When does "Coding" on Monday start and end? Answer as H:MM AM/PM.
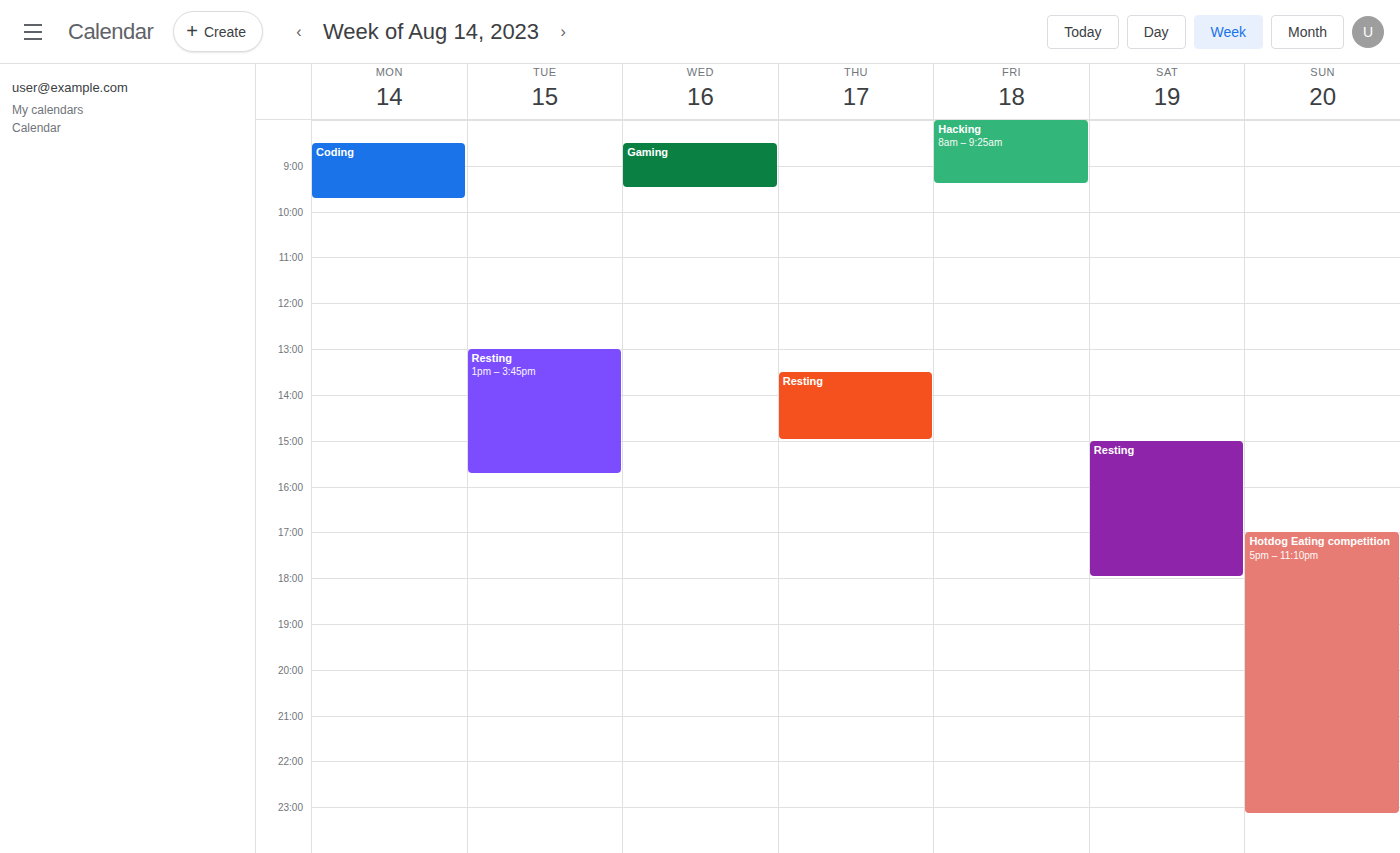
8:30 AM to 9:45 AM